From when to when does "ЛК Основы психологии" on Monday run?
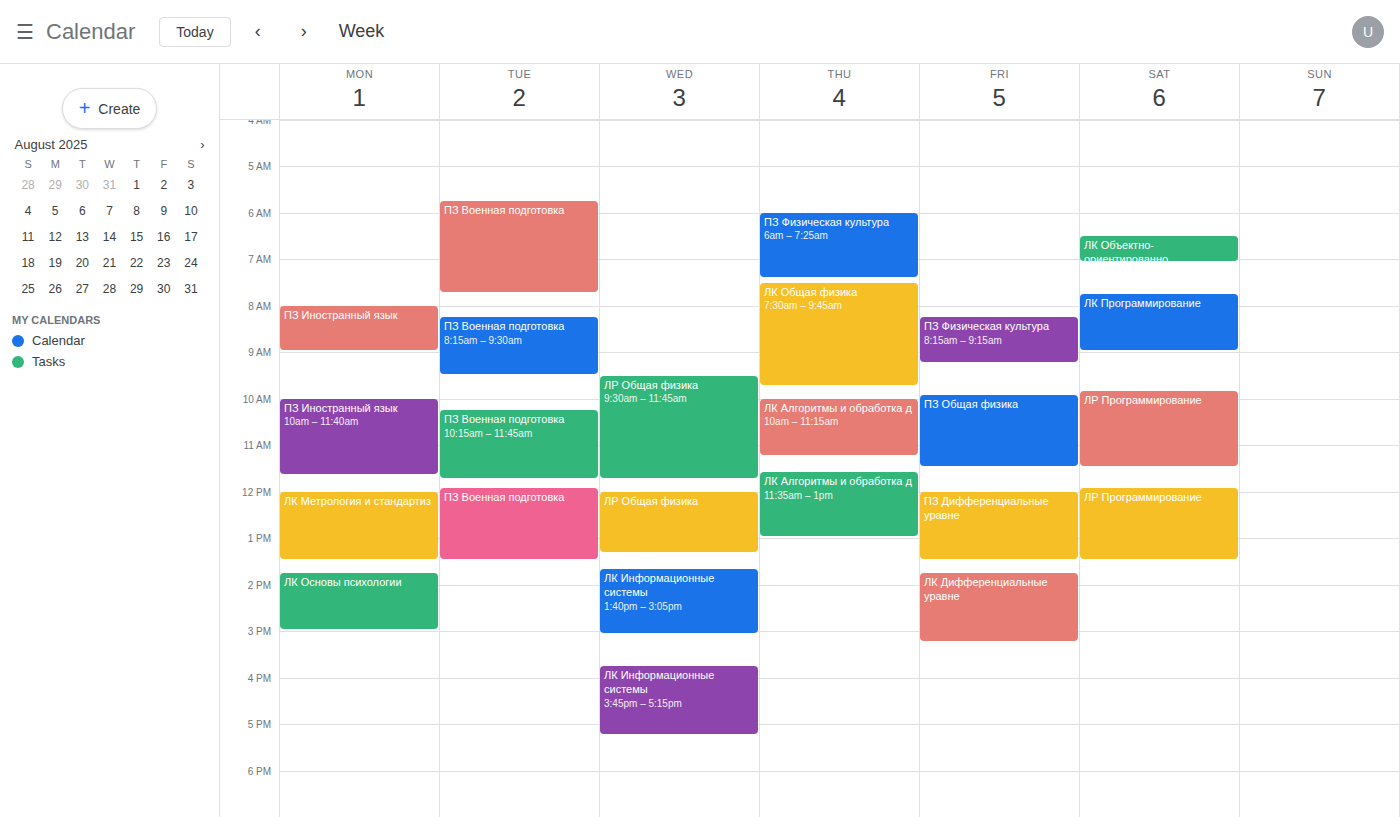
1:45 PM to 3:00 PM